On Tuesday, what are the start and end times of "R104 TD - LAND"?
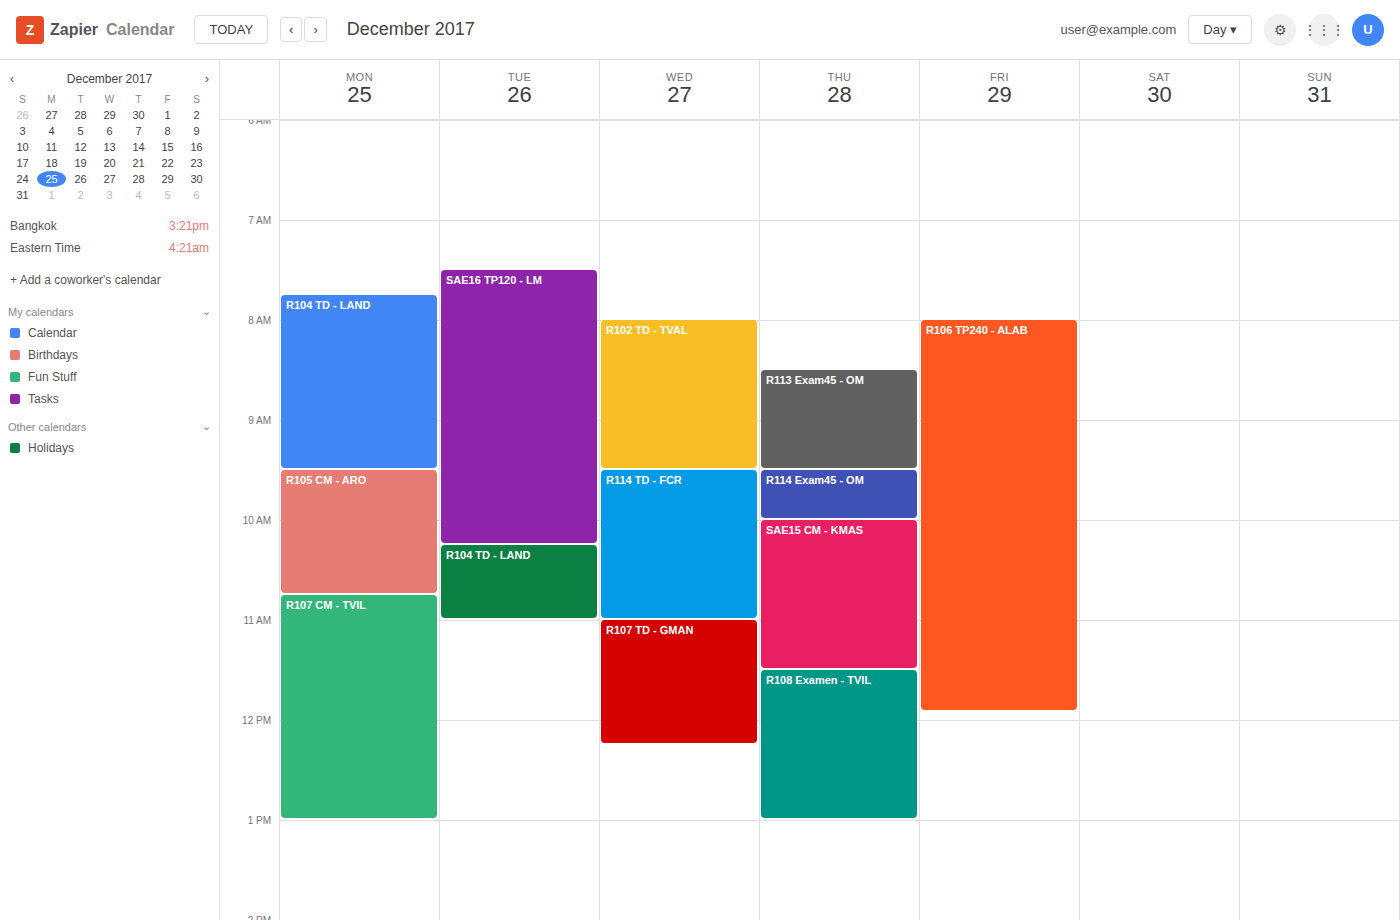
10:15 AM to 11:00 AM